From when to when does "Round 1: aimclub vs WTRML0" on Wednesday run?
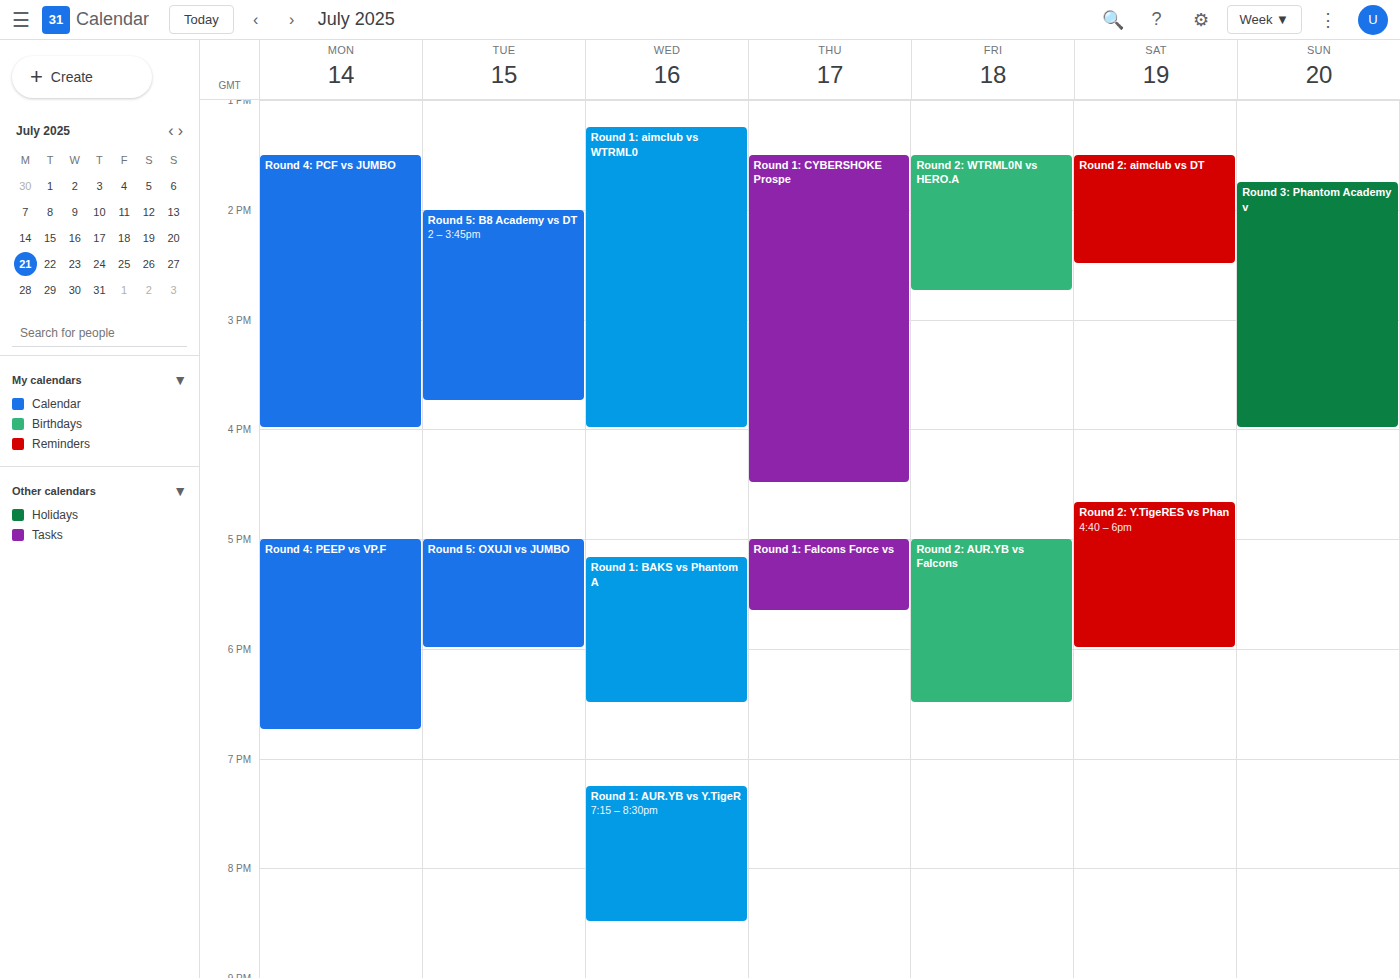
1:15 PM to 4:00 PM